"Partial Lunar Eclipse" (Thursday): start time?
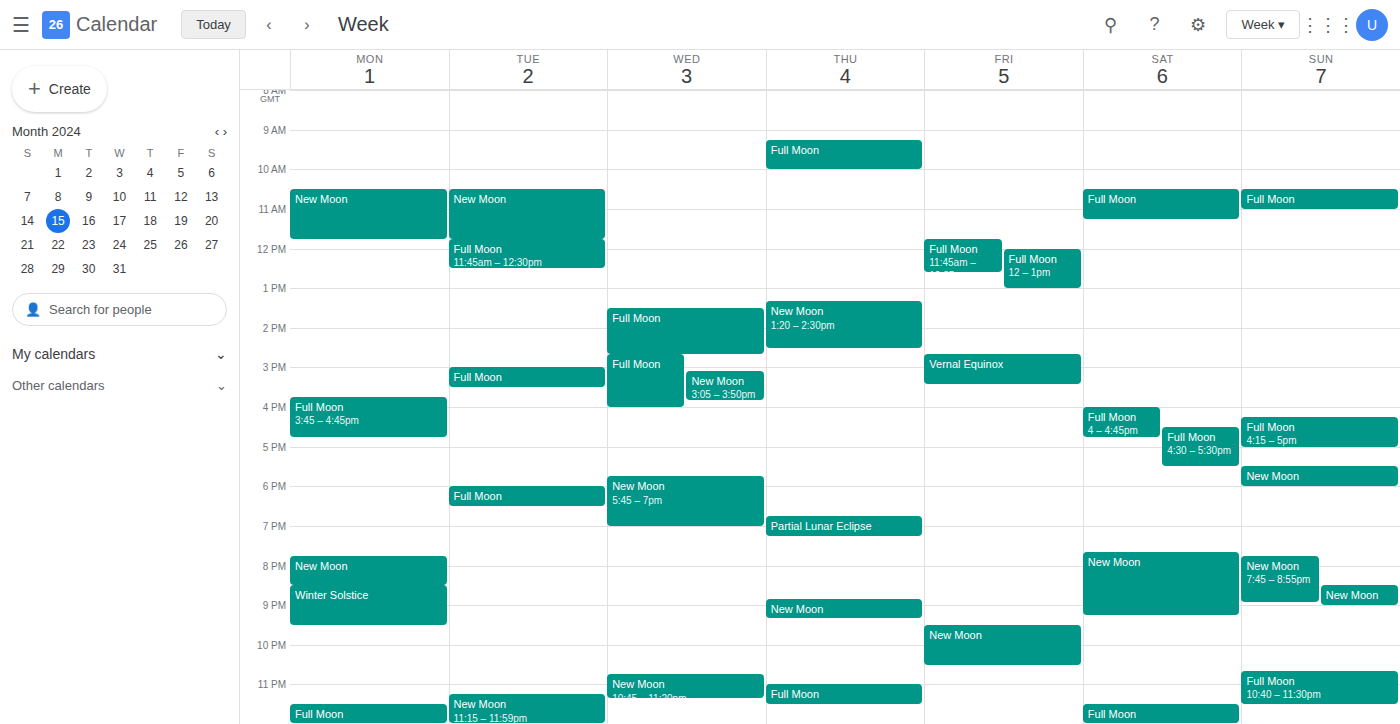
6:45 PM